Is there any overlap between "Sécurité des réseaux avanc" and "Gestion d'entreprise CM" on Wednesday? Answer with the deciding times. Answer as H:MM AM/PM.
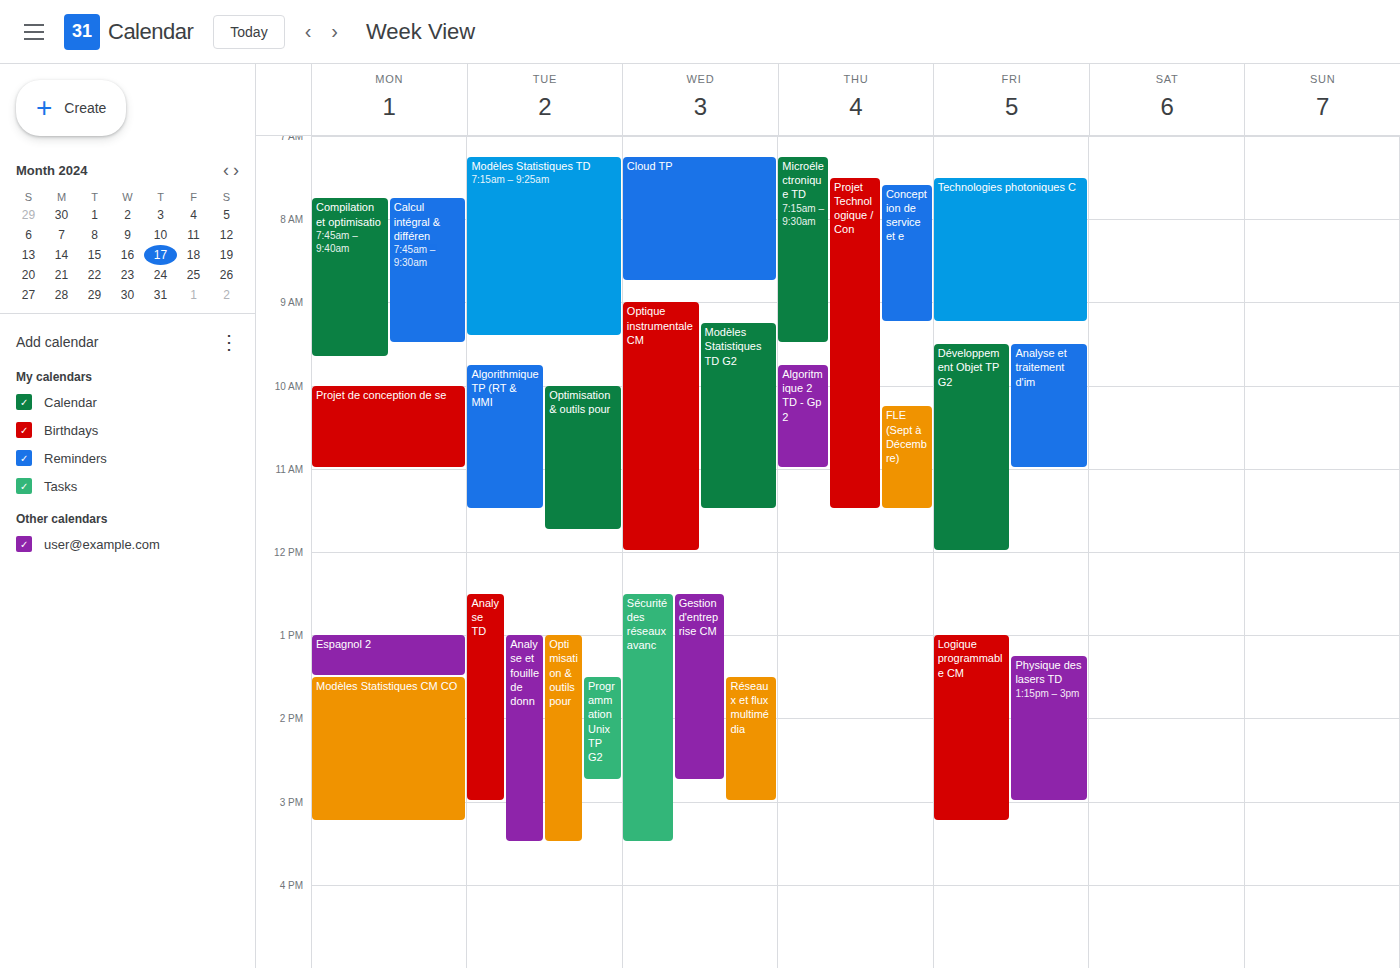
"Gestion d'entreprise CM" runs 12:30 PM to 2:45 PM, inside "Sécurité des réseaux avanc" -- they overlap.